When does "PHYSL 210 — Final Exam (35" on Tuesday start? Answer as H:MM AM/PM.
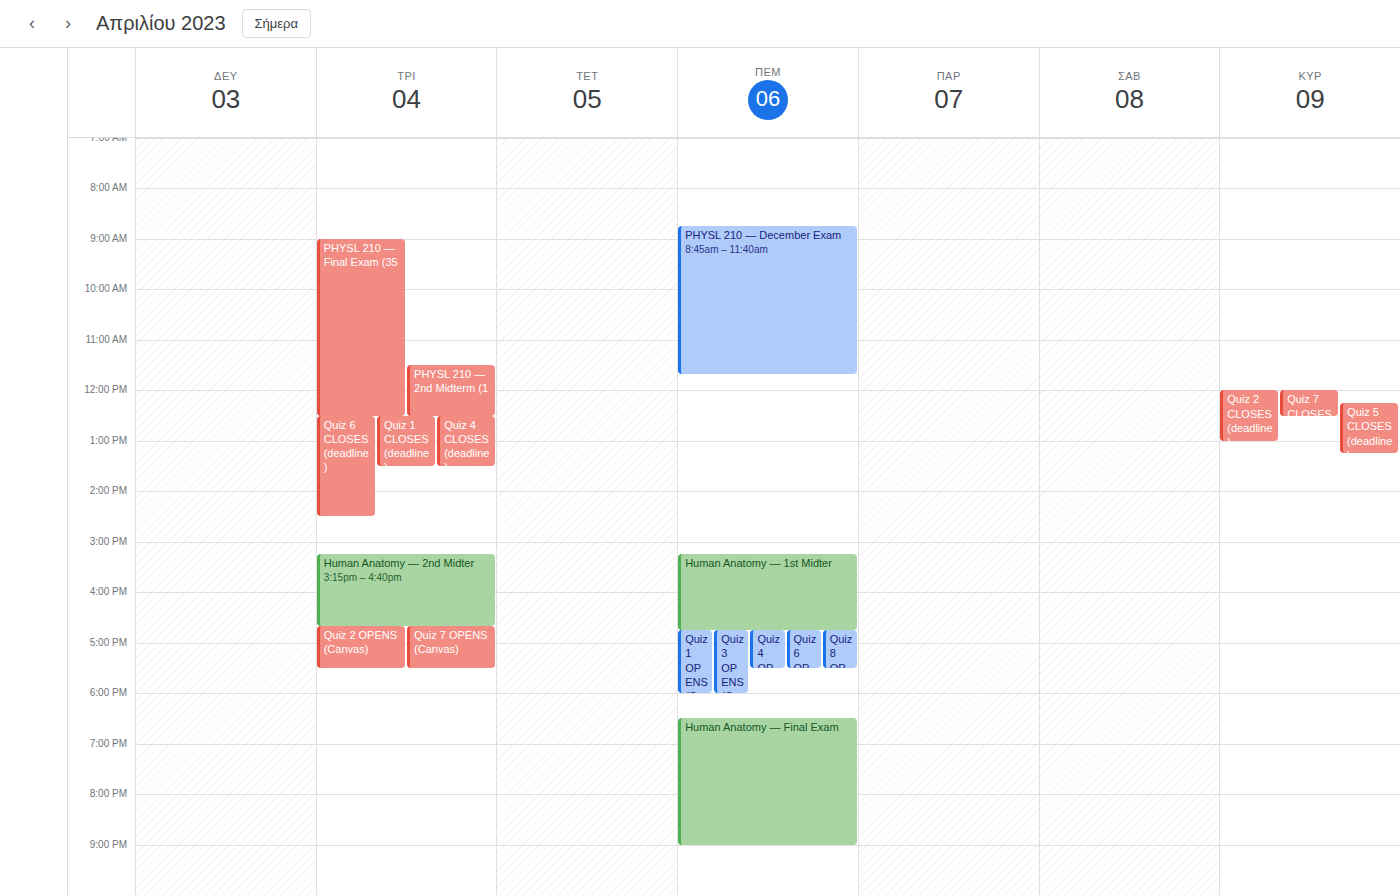
9:00 AM